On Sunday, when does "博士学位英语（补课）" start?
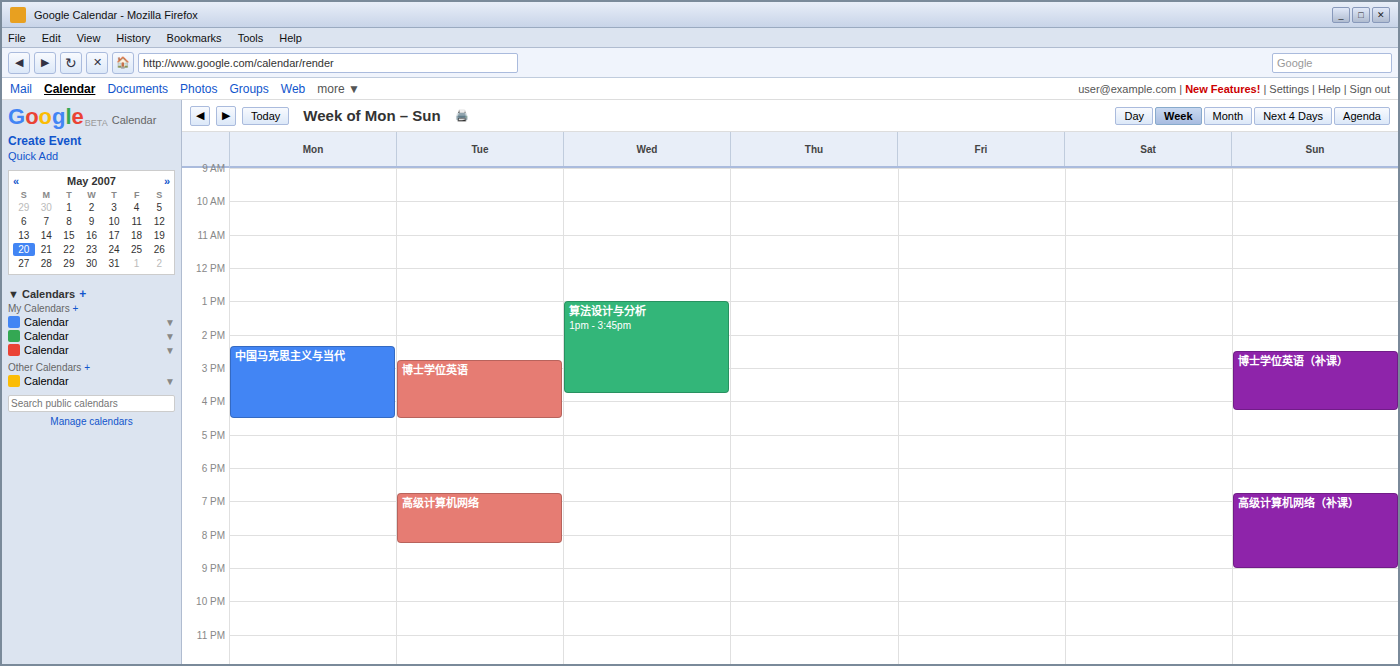
2:30 PM